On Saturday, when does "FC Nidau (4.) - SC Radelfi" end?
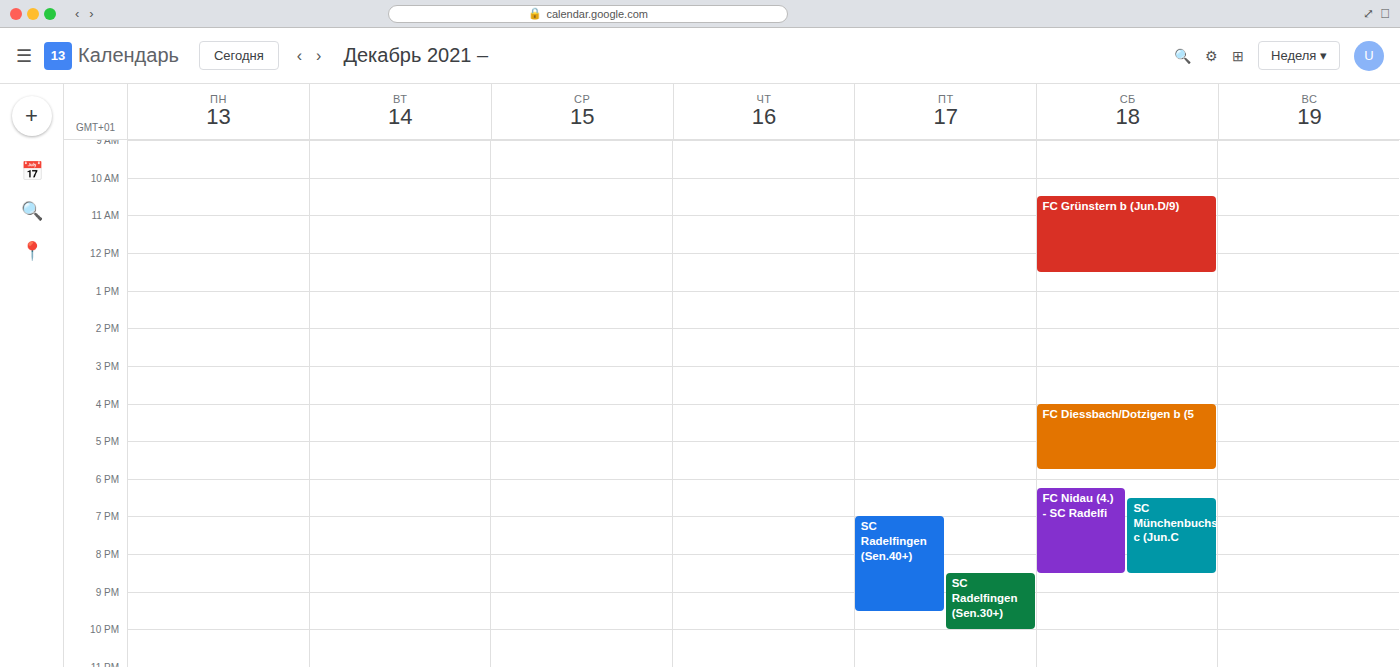
20:30